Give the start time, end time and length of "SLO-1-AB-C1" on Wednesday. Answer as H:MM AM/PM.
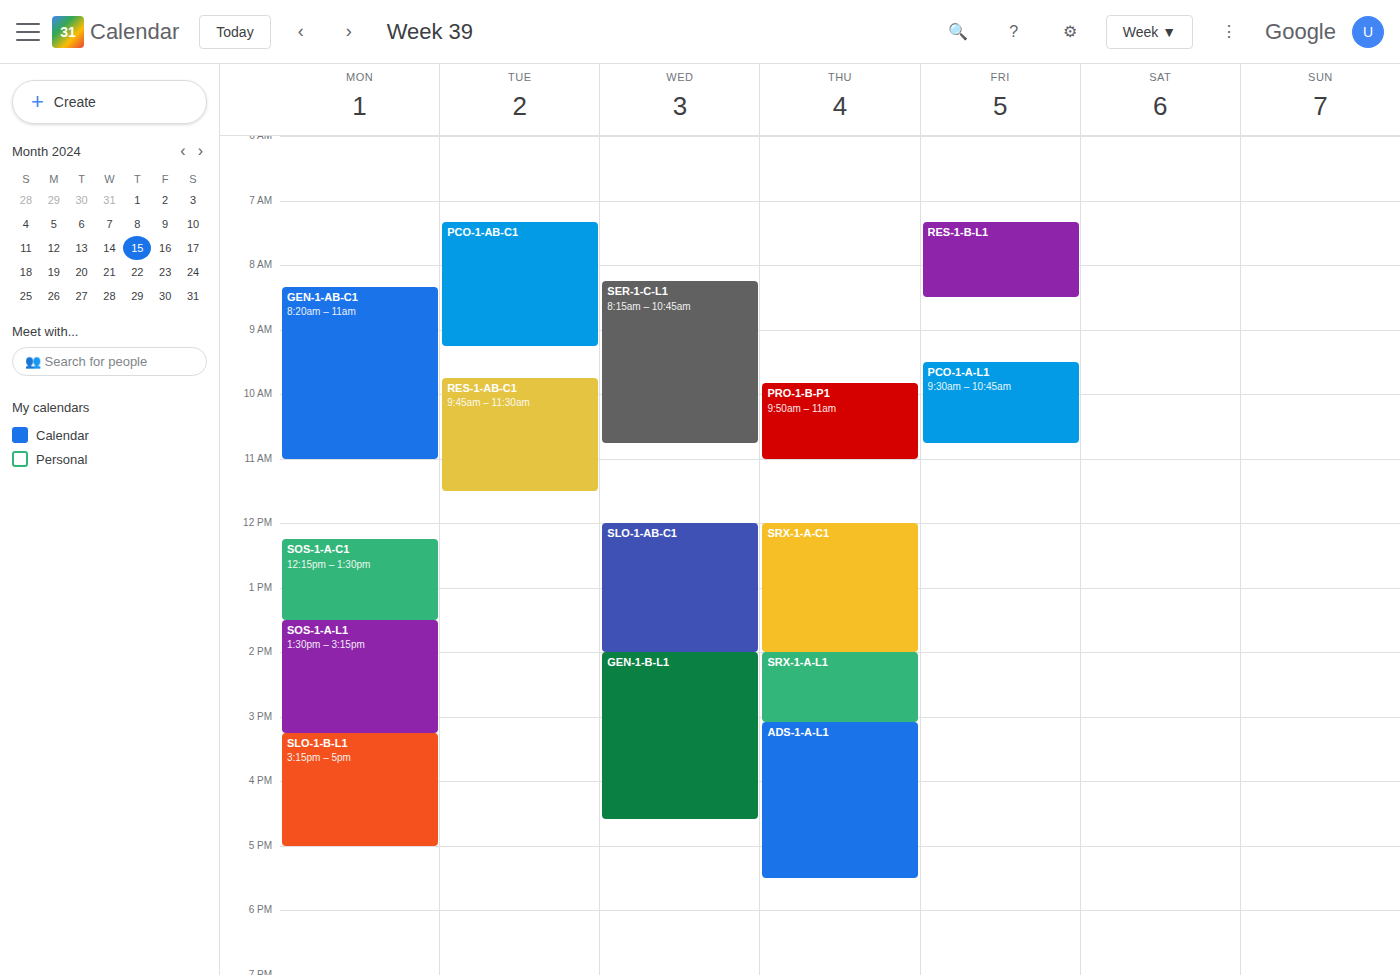
12:00 PM to 2:00 PM, 2 hours